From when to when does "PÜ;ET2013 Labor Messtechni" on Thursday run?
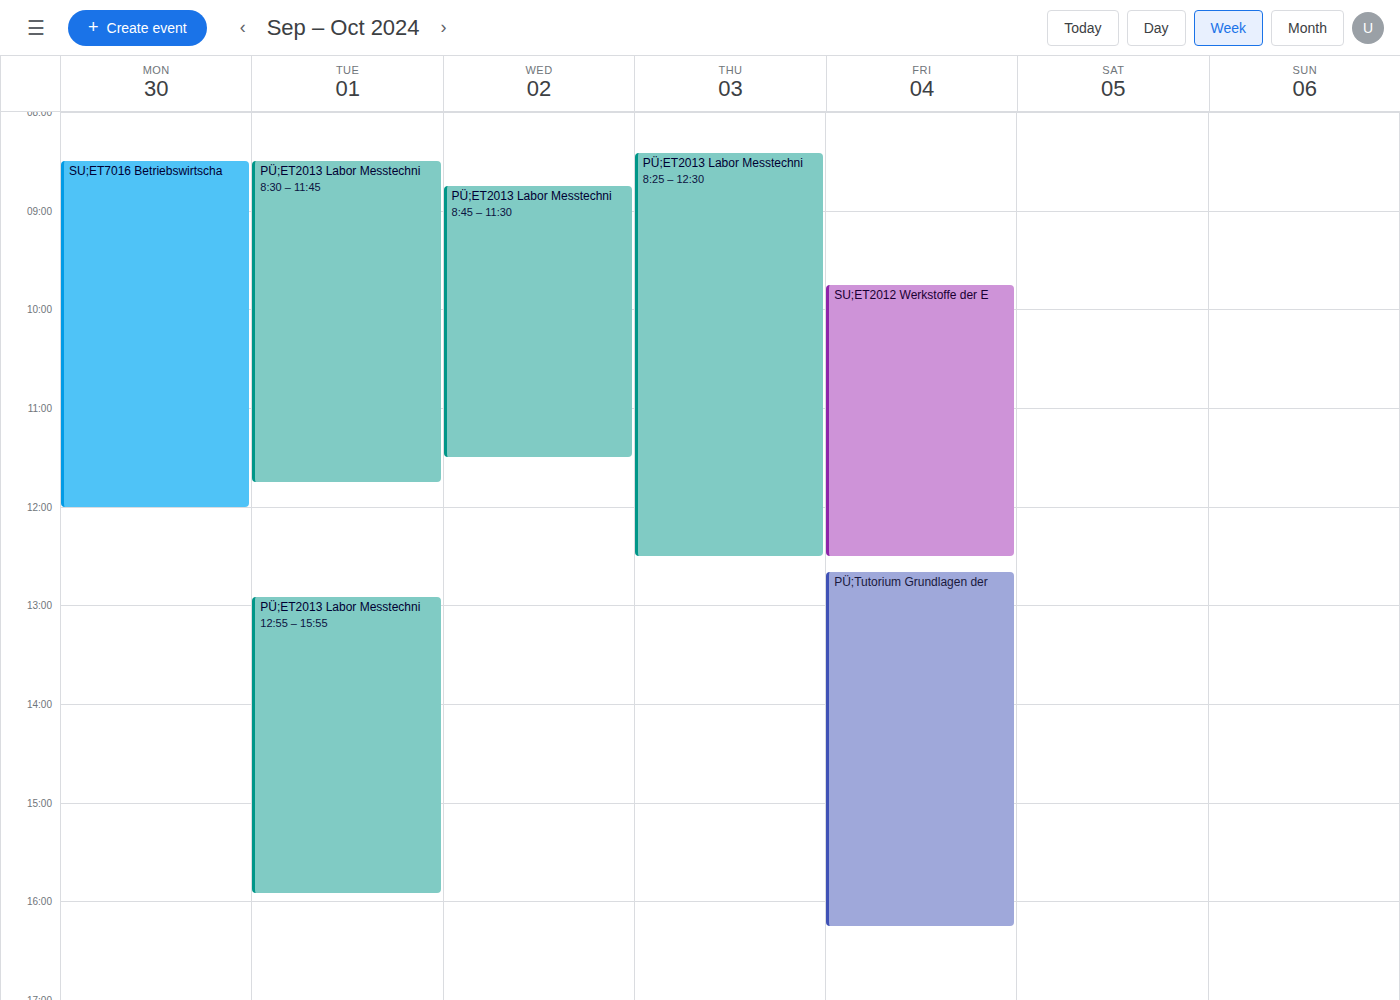
8:25 AM to 12:30 PM